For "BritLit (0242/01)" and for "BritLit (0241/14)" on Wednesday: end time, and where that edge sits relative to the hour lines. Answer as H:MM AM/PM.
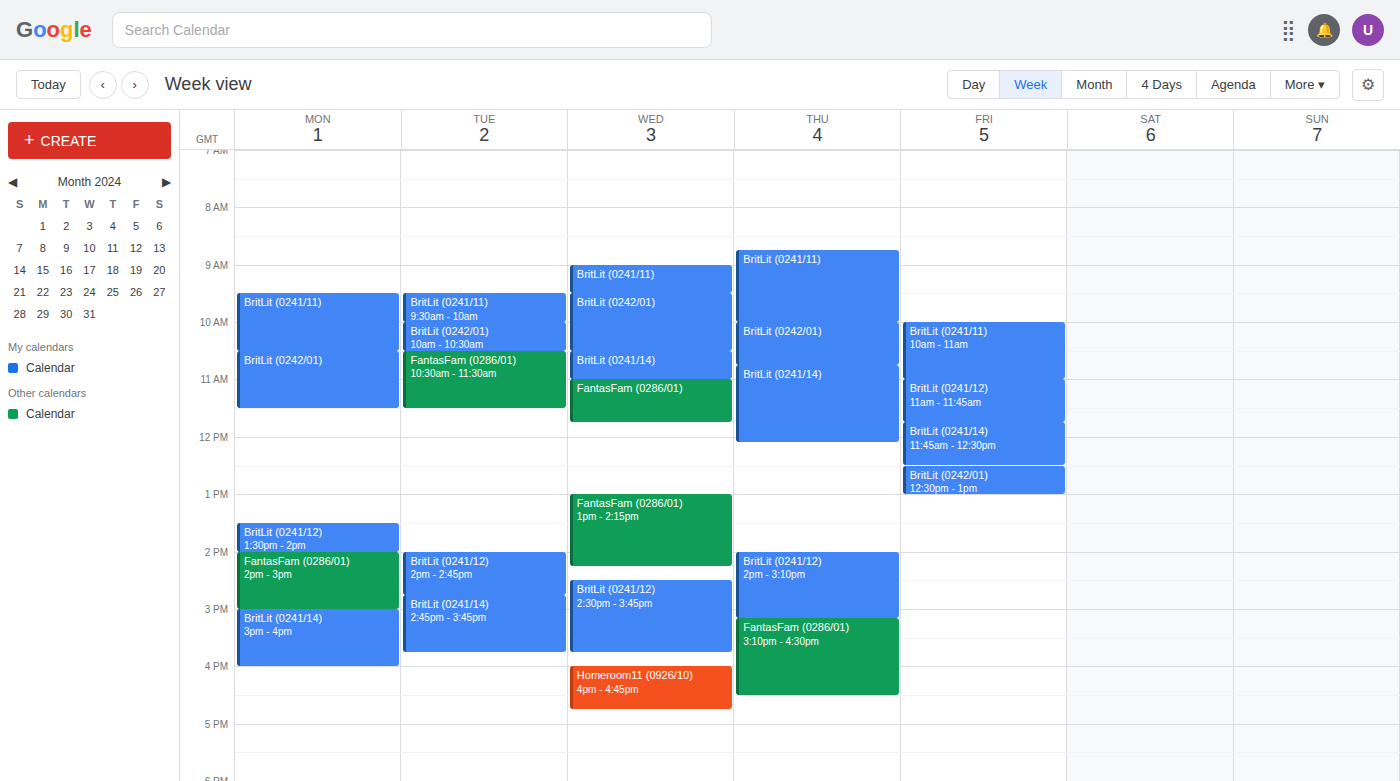
"BritLit (0242/01)": 10:30 AM, halfway between the 10 AM and 11 AM lines. "BritLit (0241/14)": 11:00 AM, exactly on the 11 AM line.